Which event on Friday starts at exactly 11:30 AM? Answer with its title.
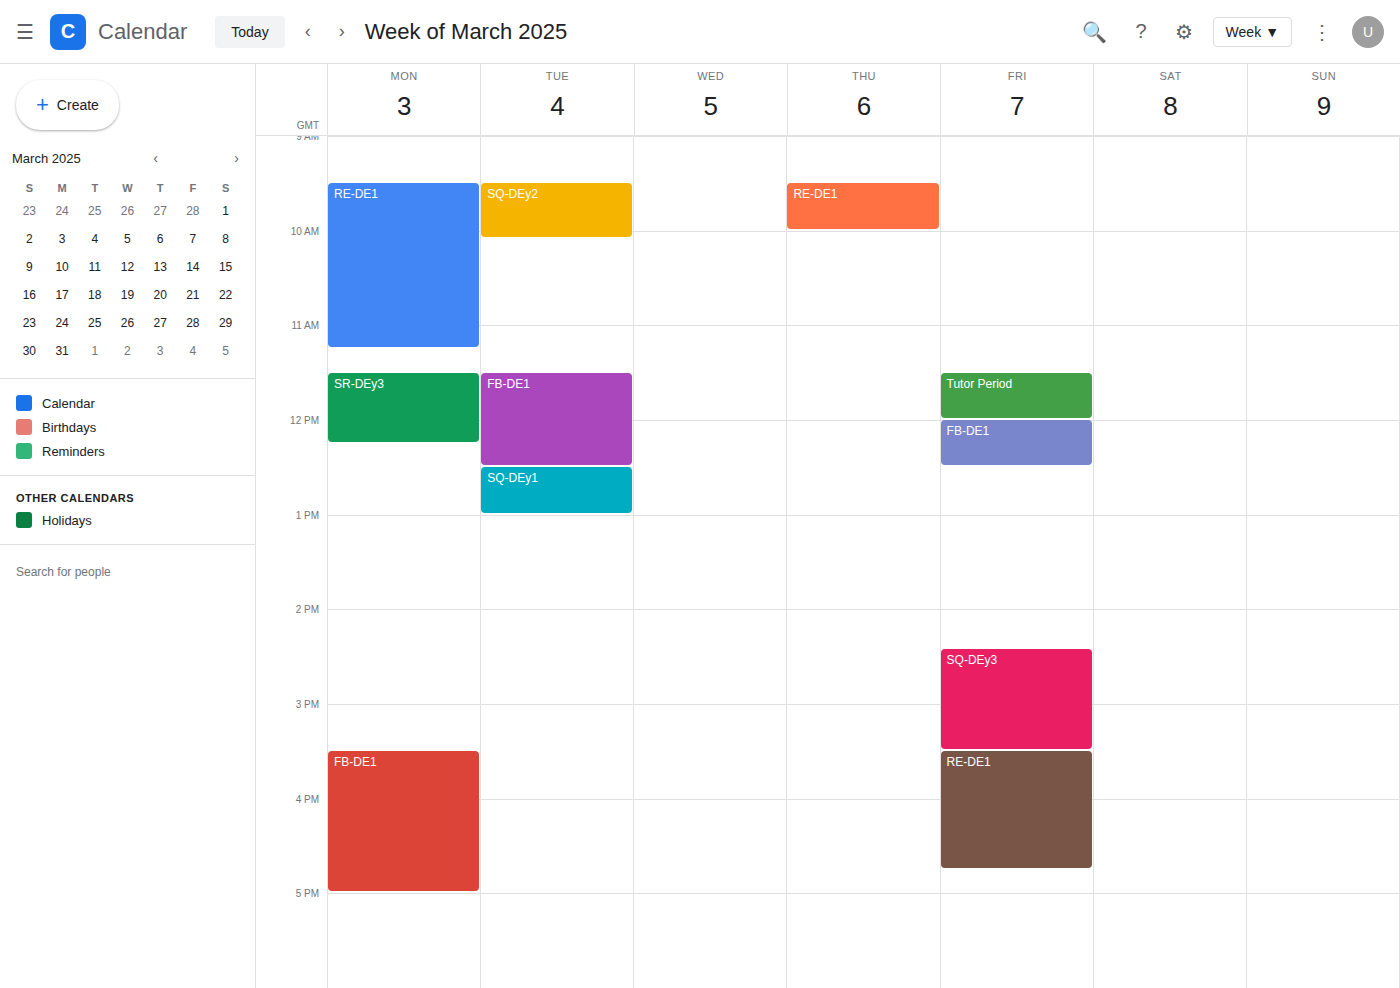
"Tutor Period"